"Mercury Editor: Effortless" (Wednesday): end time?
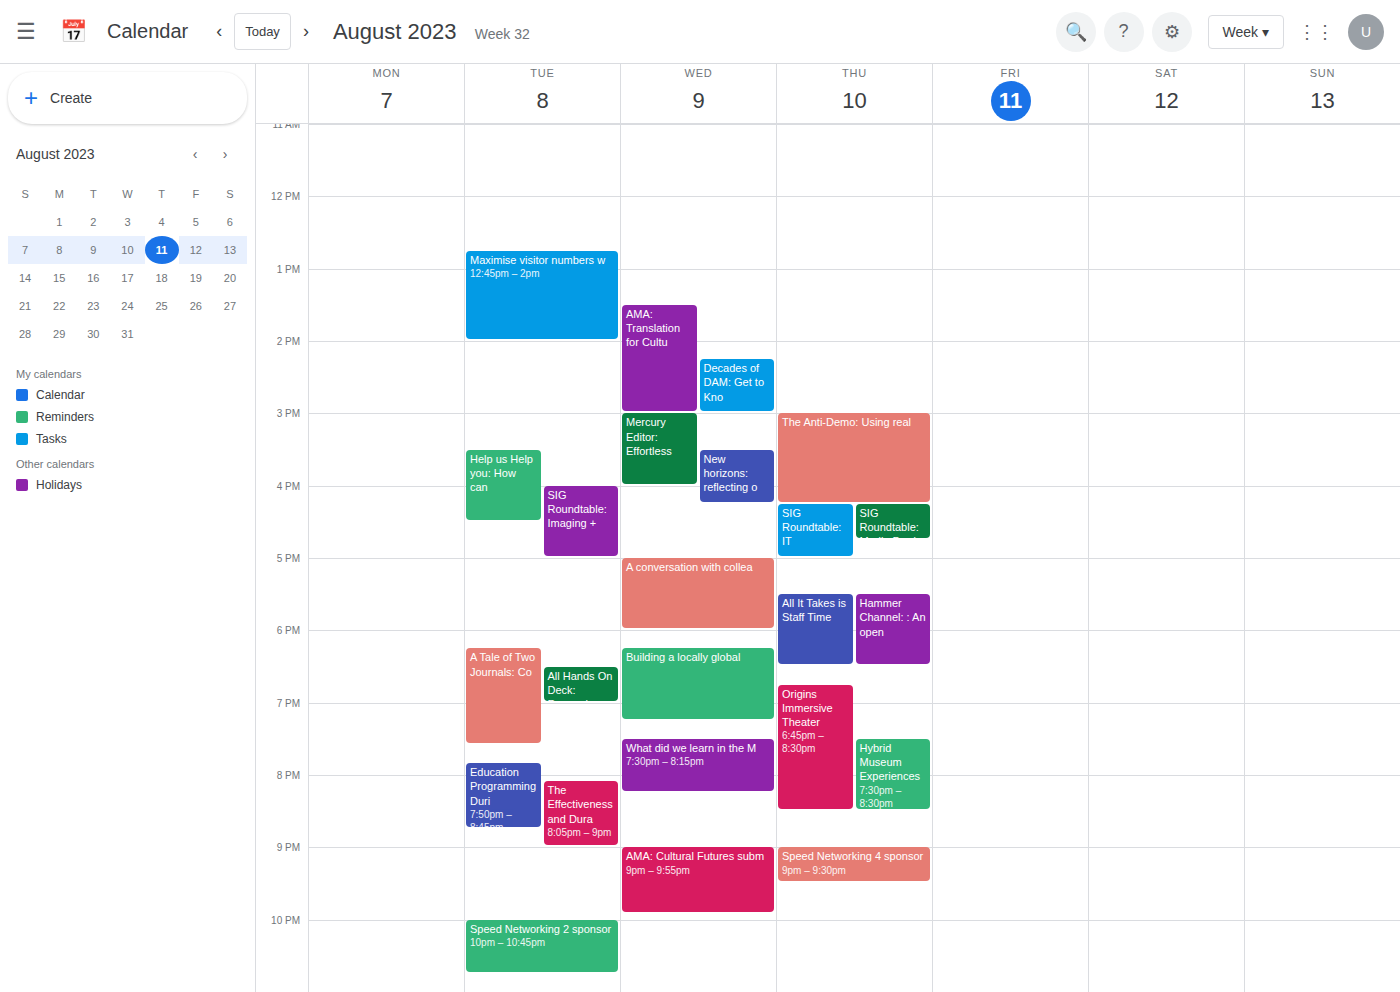
4:00 PM